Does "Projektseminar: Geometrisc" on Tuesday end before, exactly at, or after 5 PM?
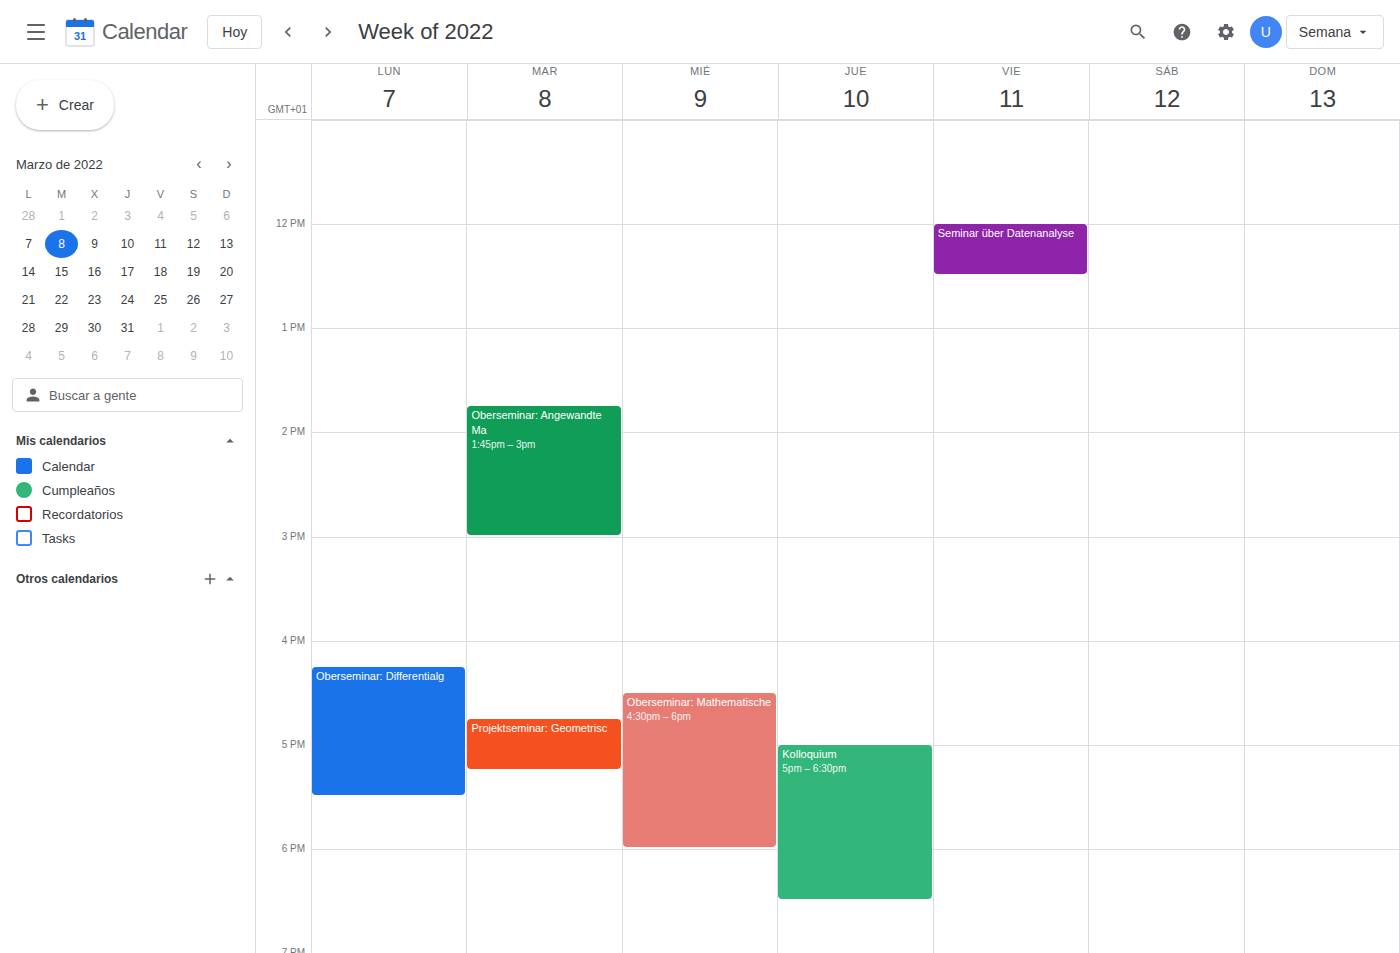
5:15 PM -- after 5 PM, 15 minutes below the 5 PM line.